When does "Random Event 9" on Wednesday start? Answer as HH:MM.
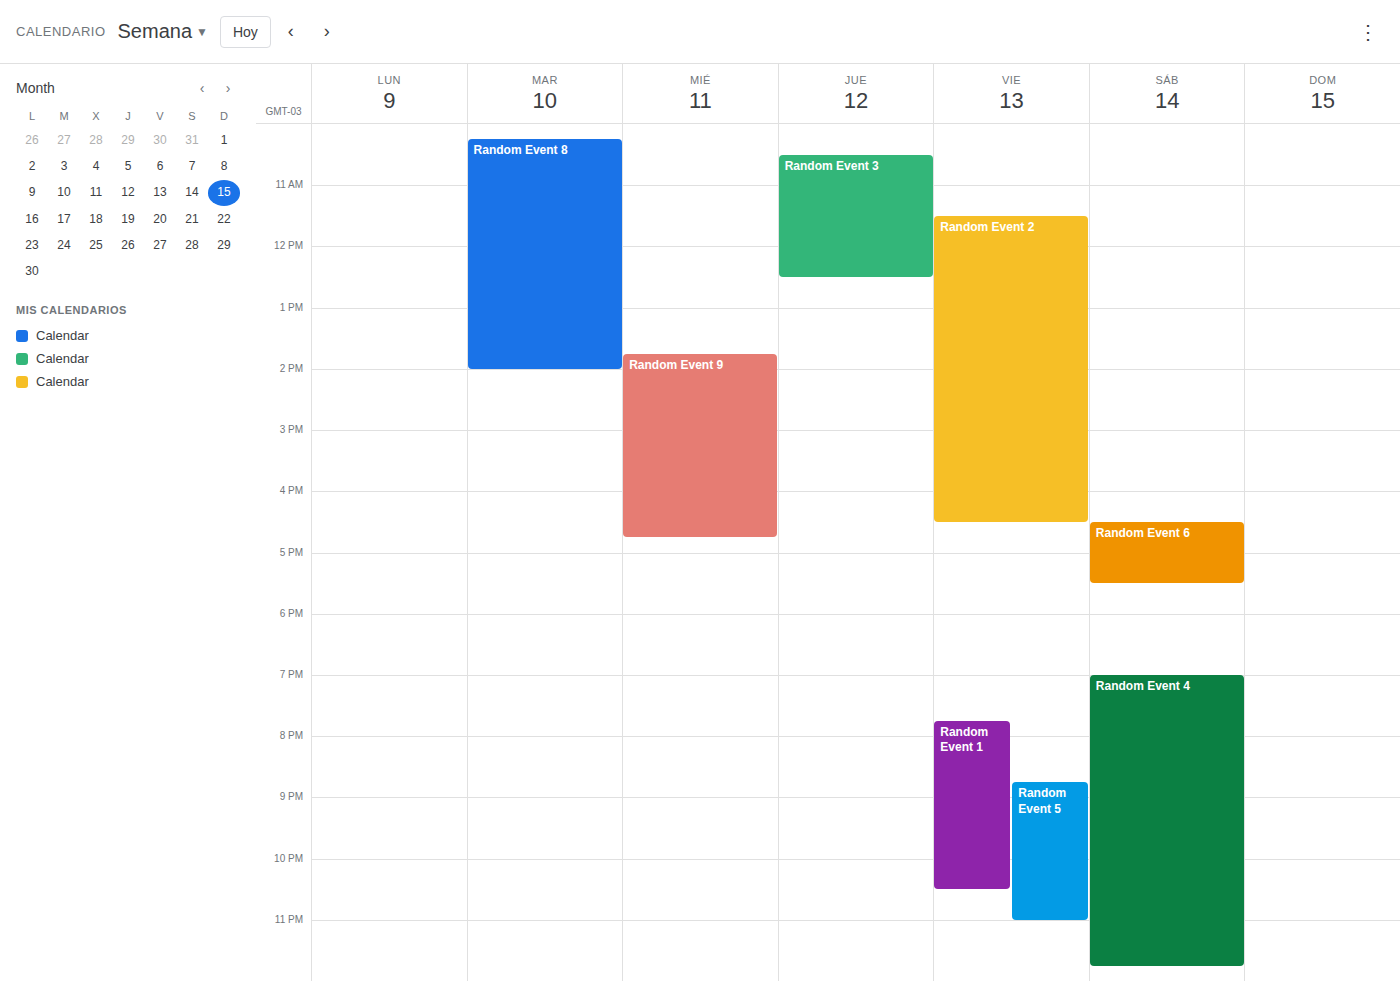
13:45